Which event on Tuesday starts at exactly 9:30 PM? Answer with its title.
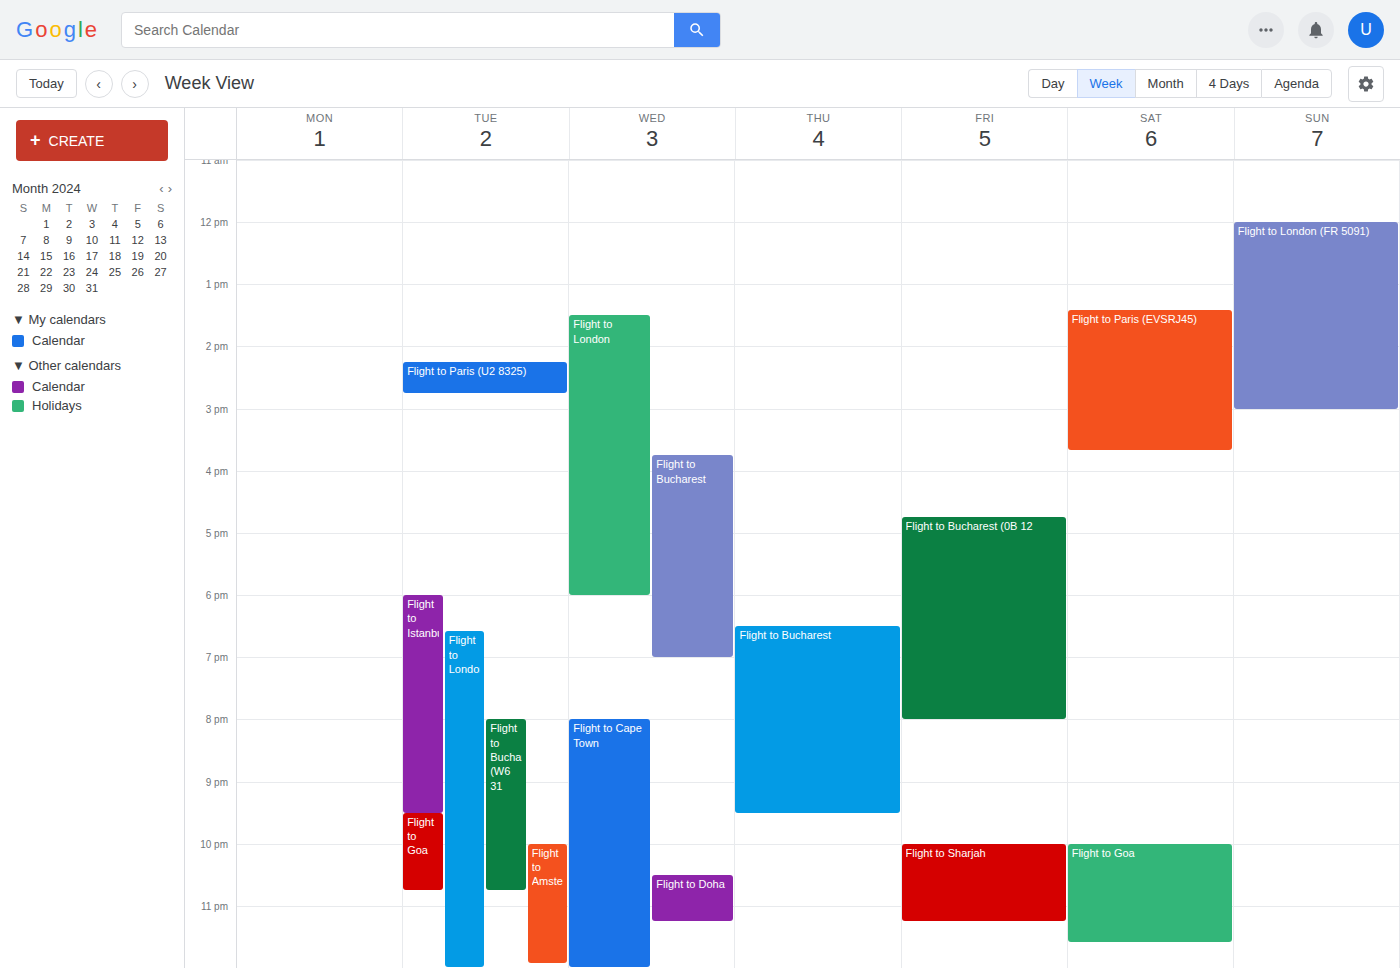
"Flight to Goa"